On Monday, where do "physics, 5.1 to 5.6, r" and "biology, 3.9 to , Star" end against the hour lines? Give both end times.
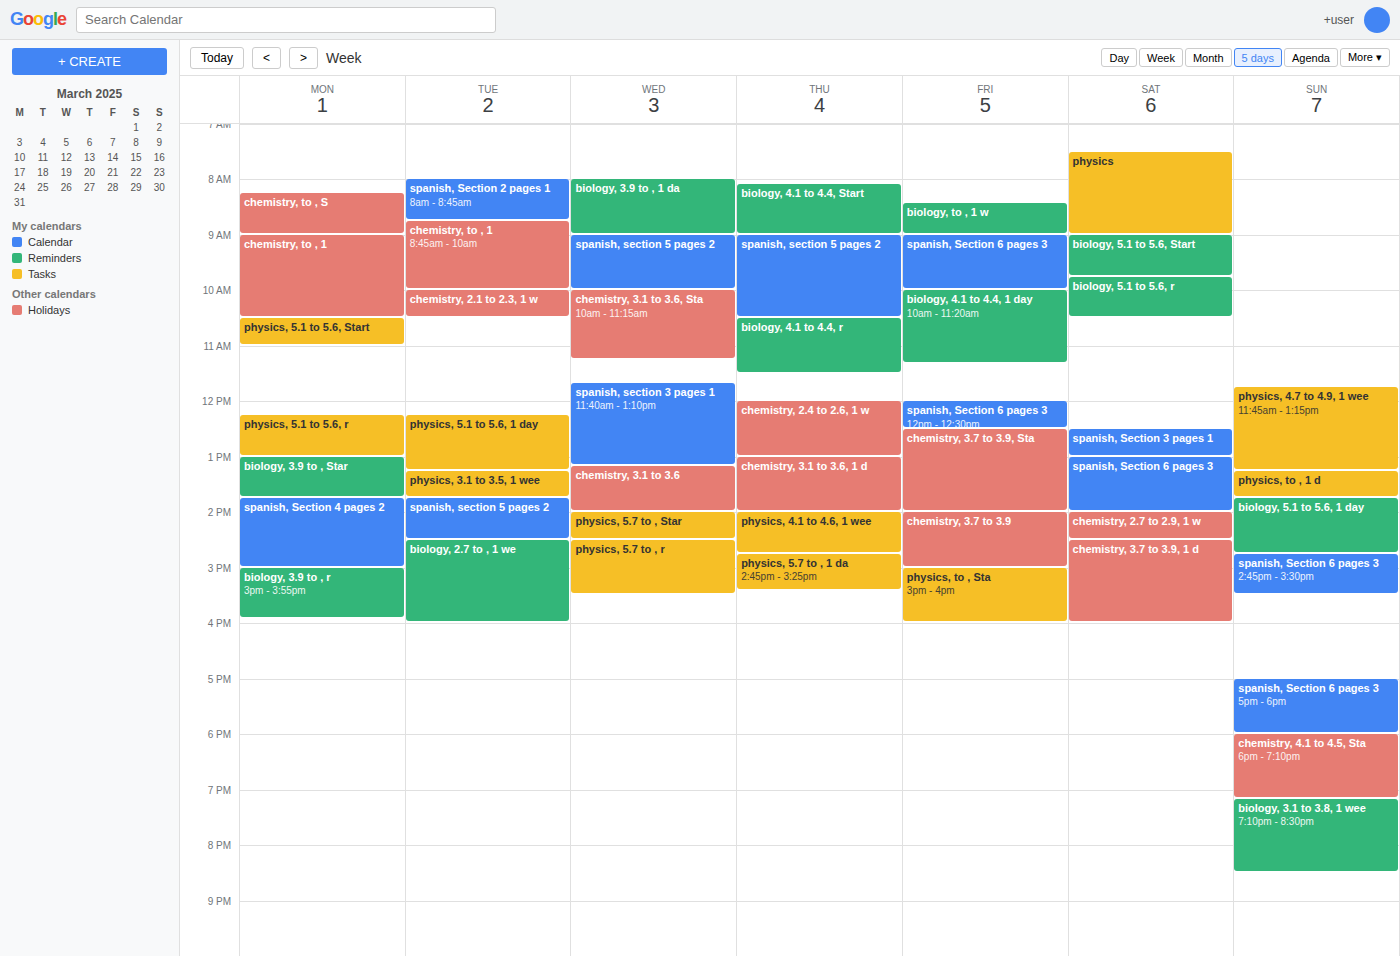
"physics, 5.1 to 5.6, r": 1:00 PM, exactly on the 1 PM line. "biology, 3.9 to , Star": 1:45 PM, neither: three quarters of the way from the 1 PM line to the 2 PM line.